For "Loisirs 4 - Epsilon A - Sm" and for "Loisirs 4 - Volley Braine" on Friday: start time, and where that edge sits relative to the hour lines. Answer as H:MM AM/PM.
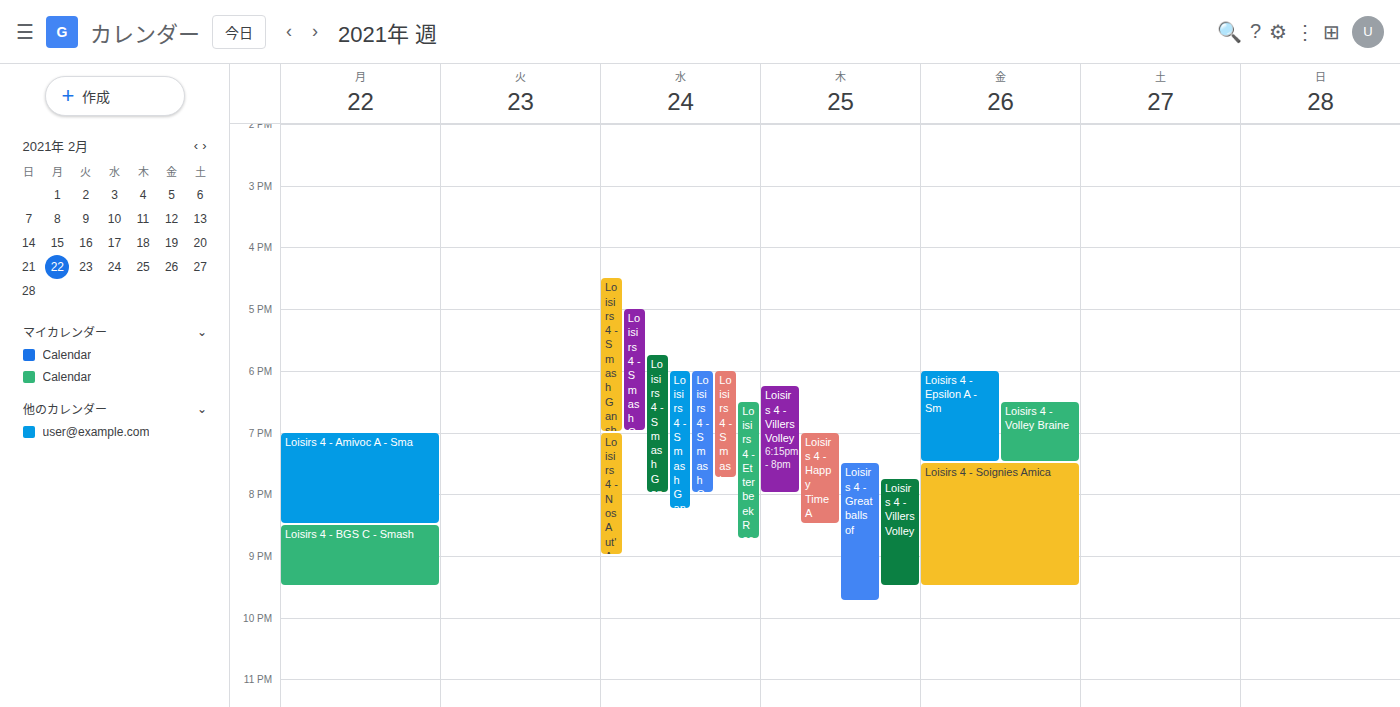
"Loisirs 4 - Epsilon A - Sm": 6:00 PM, exactly on the 6 PM line. "Loisirs 4 - Volley Braine": 6:30 PM, halfway between the 6 PM and 7 PM lines.